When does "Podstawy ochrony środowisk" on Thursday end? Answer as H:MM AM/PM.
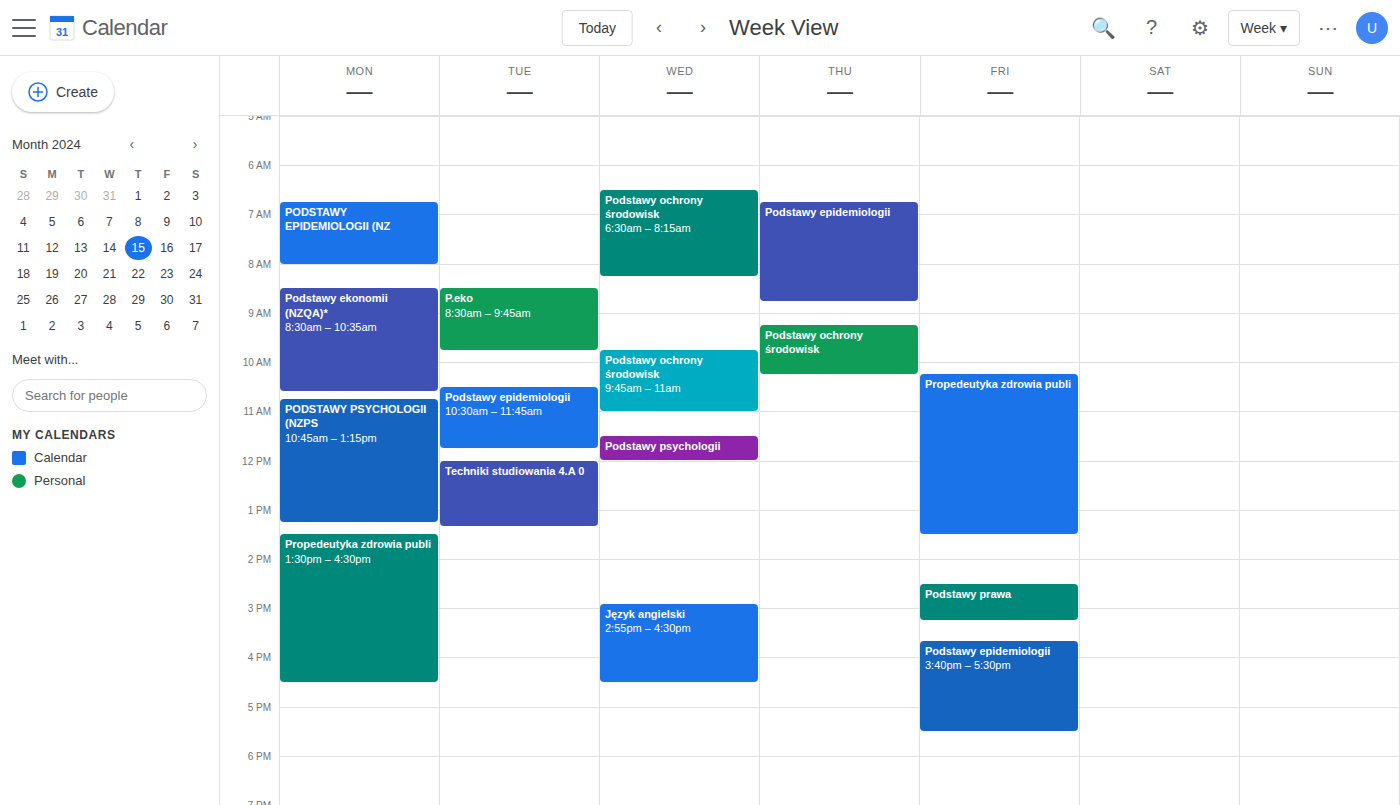
10:15 AM